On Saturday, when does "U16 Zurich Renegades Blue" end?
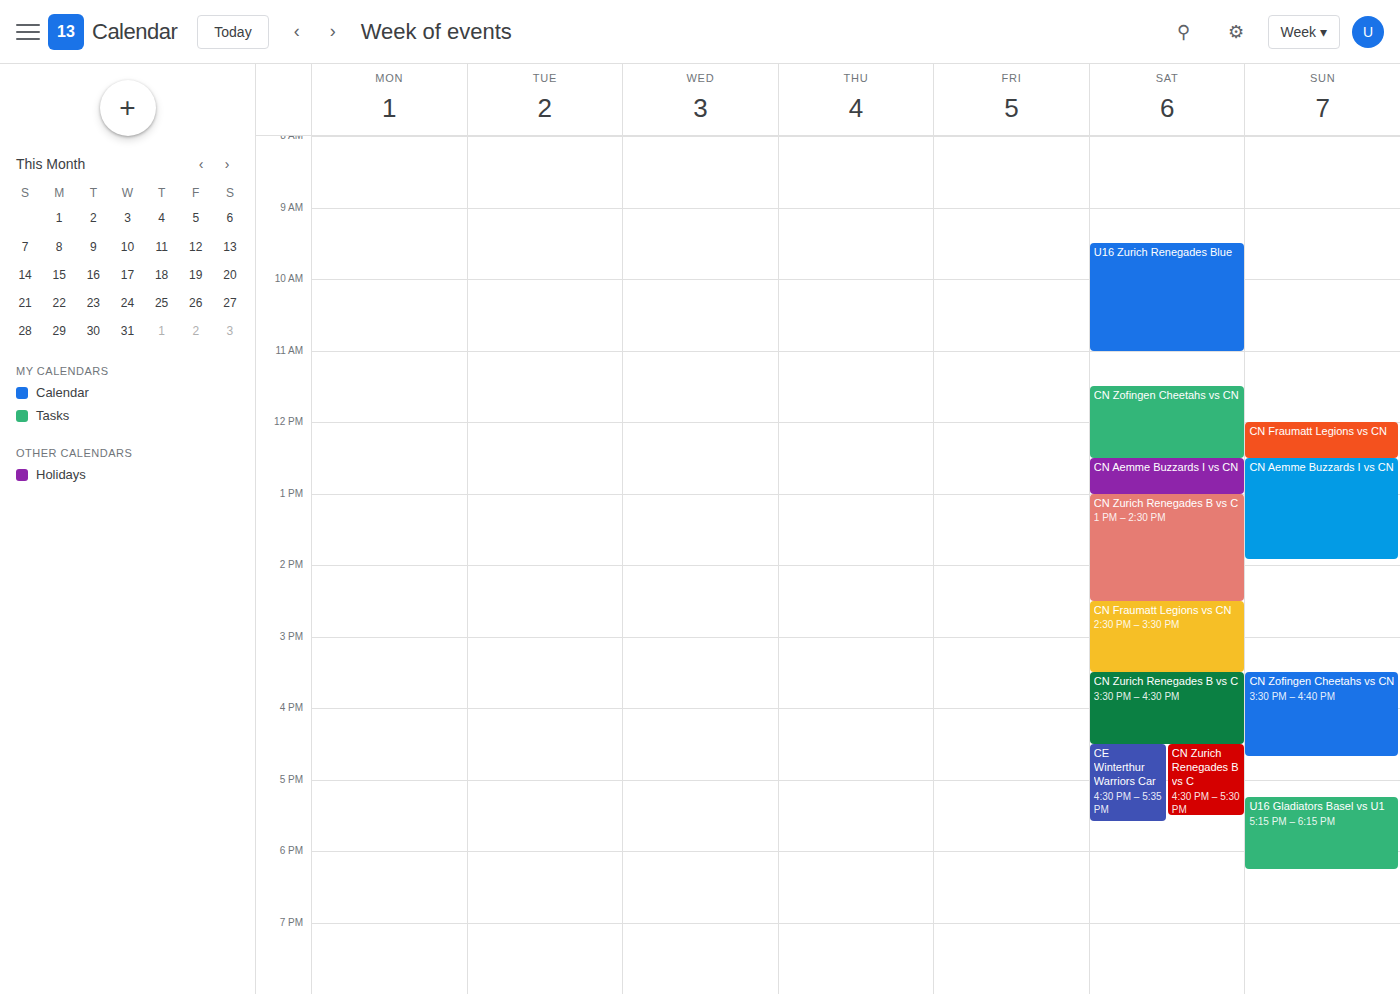
11:00 AM